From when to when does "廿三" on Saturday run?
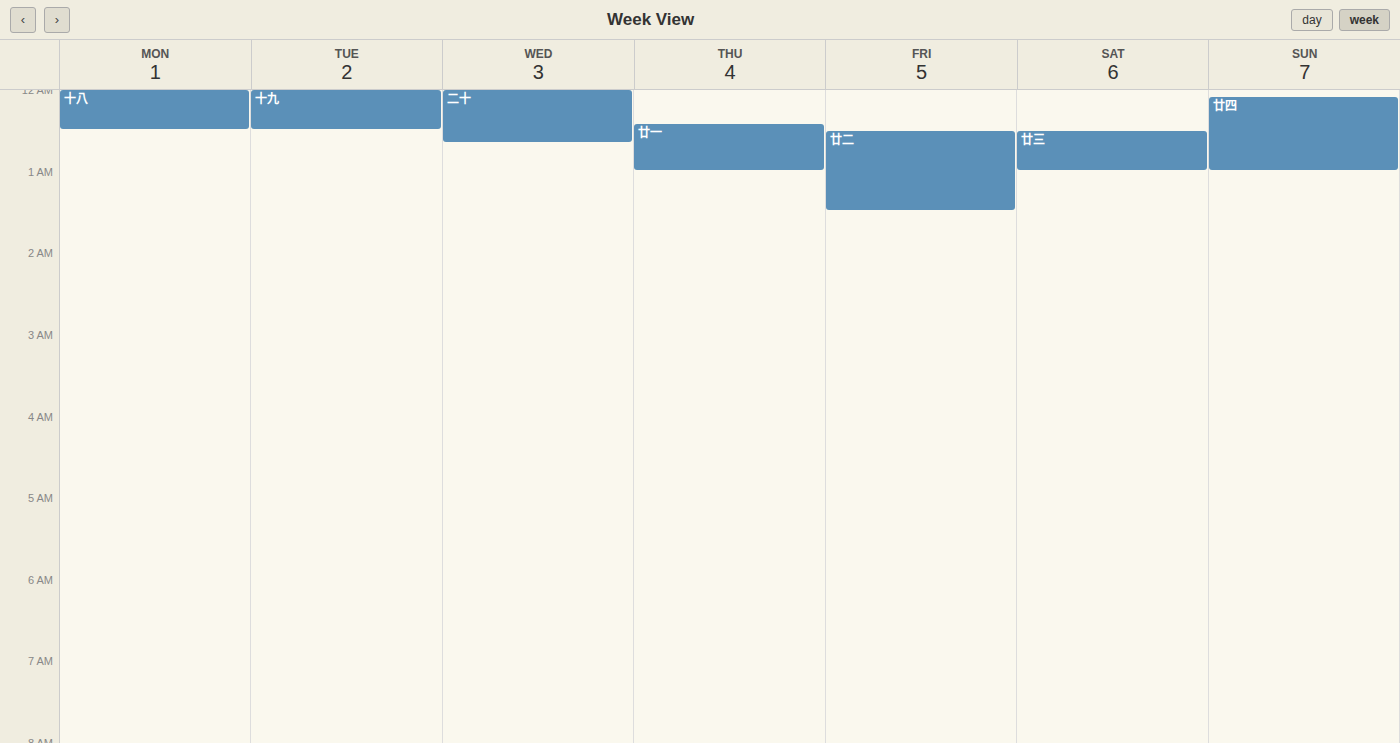
12:30 AM to 1:00 AM